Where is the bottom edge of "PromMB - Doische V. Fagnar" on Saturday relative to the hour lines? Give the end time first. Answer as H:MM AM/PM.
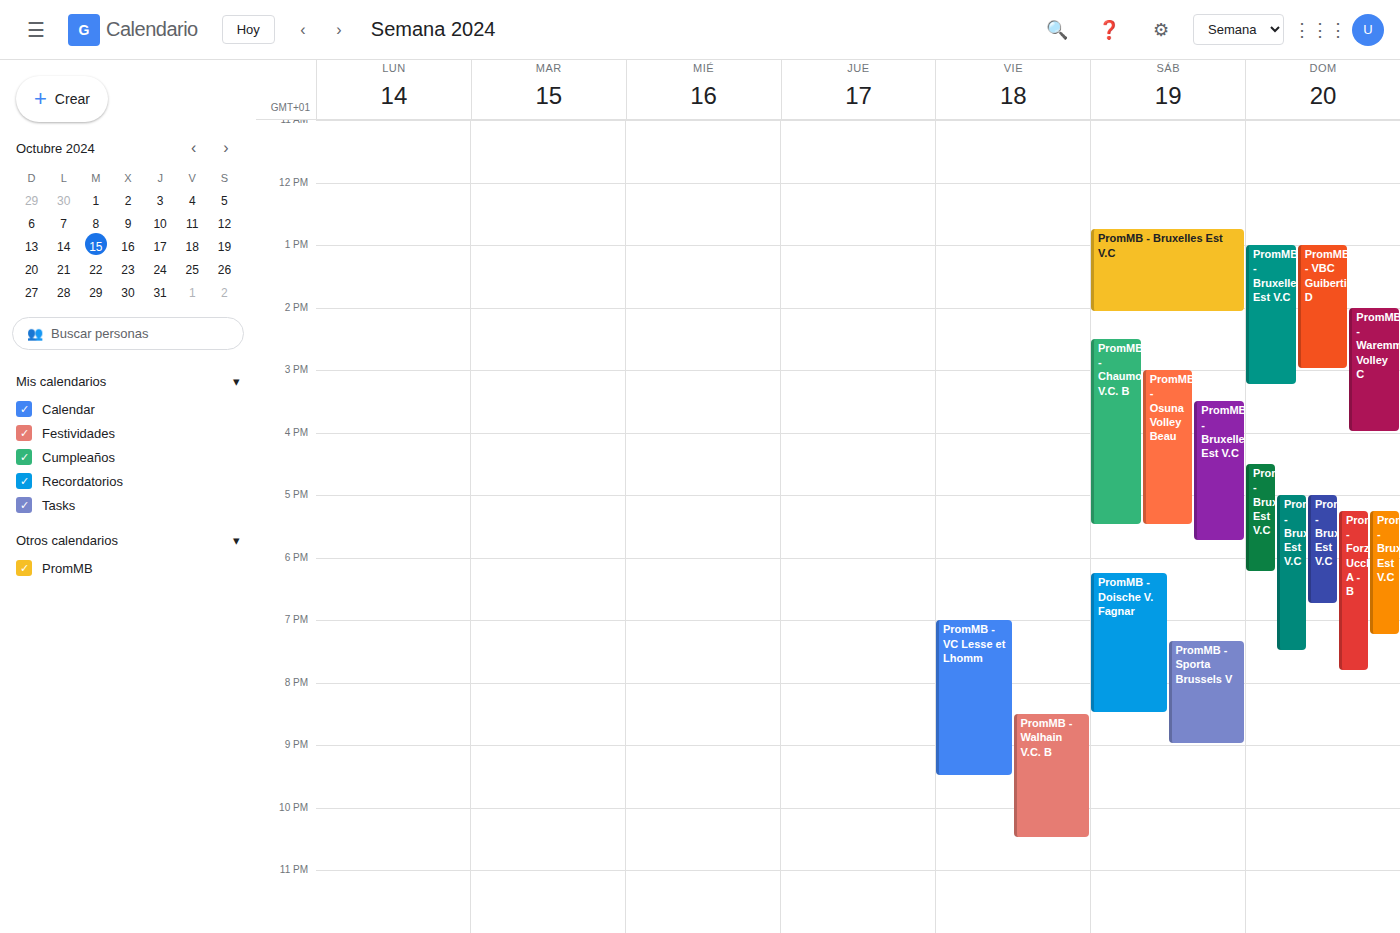
8:30 PM -- halfway between the 8 PM and 9 PM lines.